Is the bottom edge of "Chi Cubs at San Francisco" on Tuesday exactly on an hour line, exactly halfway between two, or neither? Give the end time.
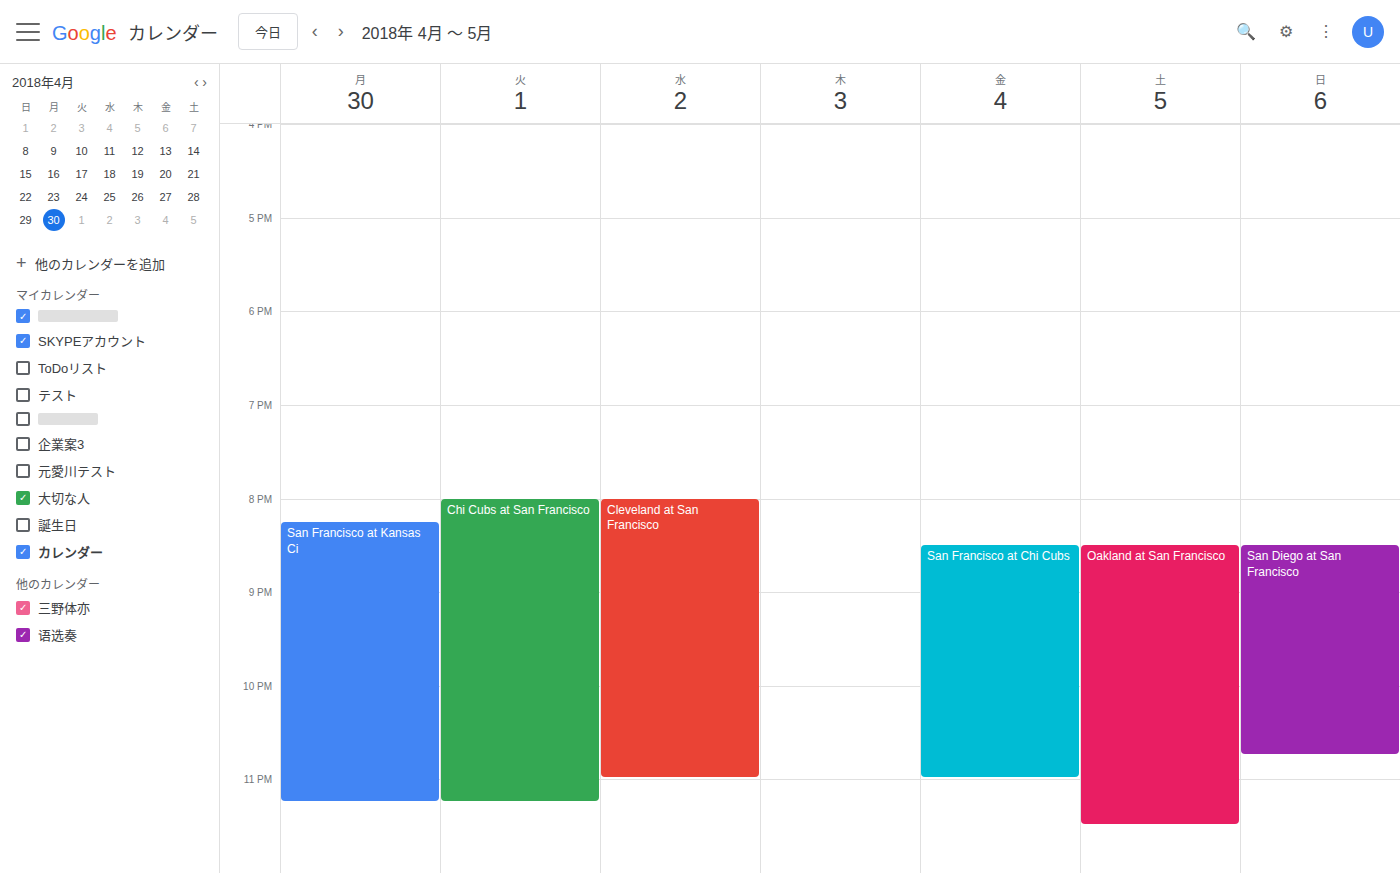
11:15 PM -- neither: a quarter of the way from the 11 PM line to the 12 AM line.